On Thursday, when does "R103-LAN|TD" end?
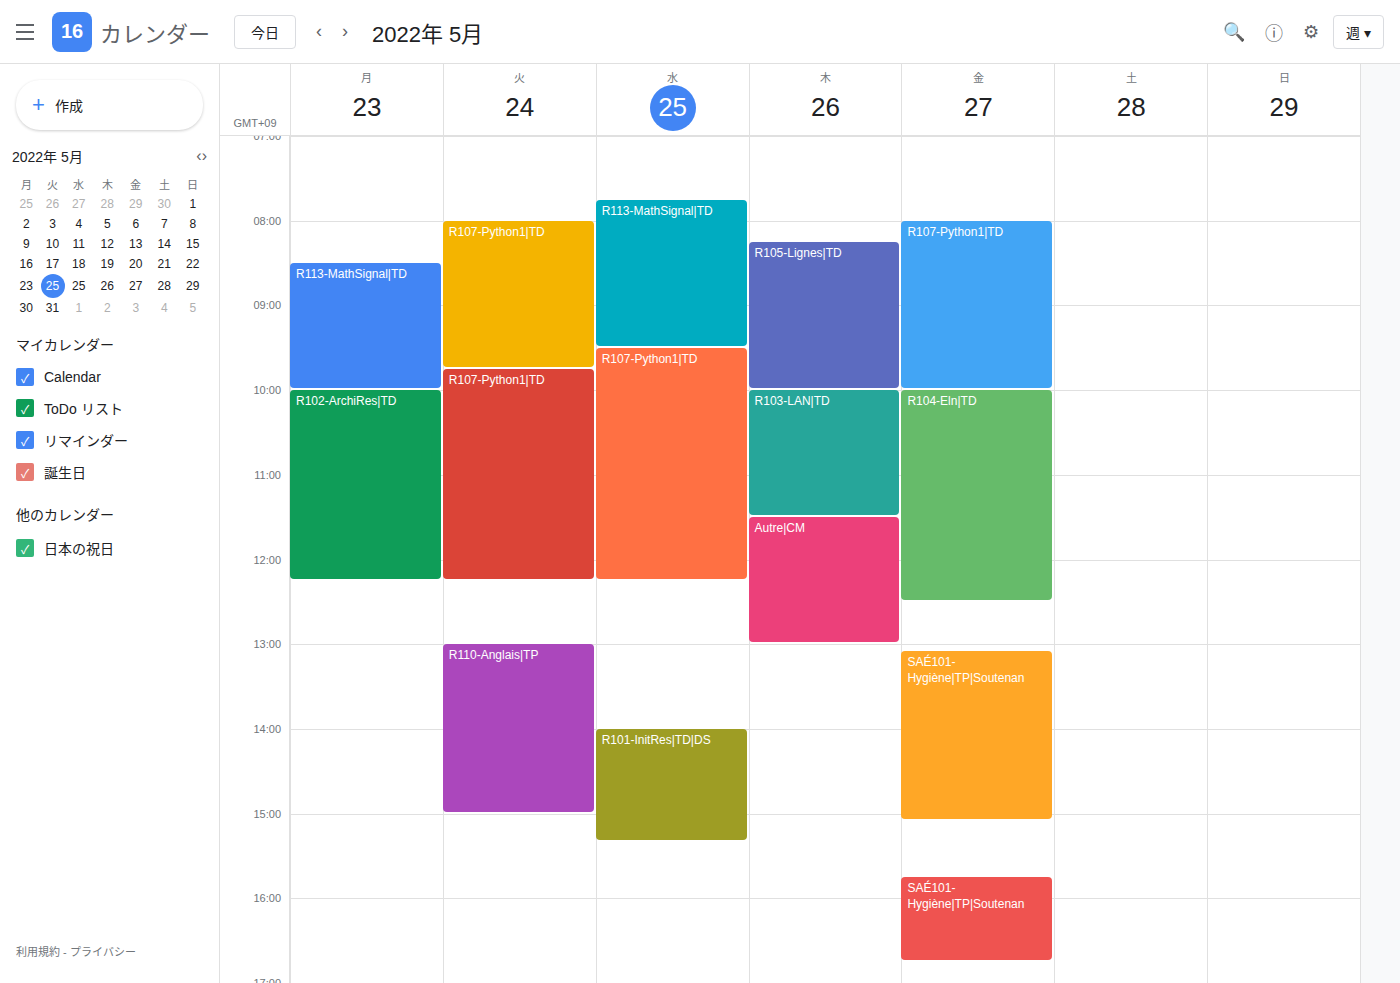
11:30 AM